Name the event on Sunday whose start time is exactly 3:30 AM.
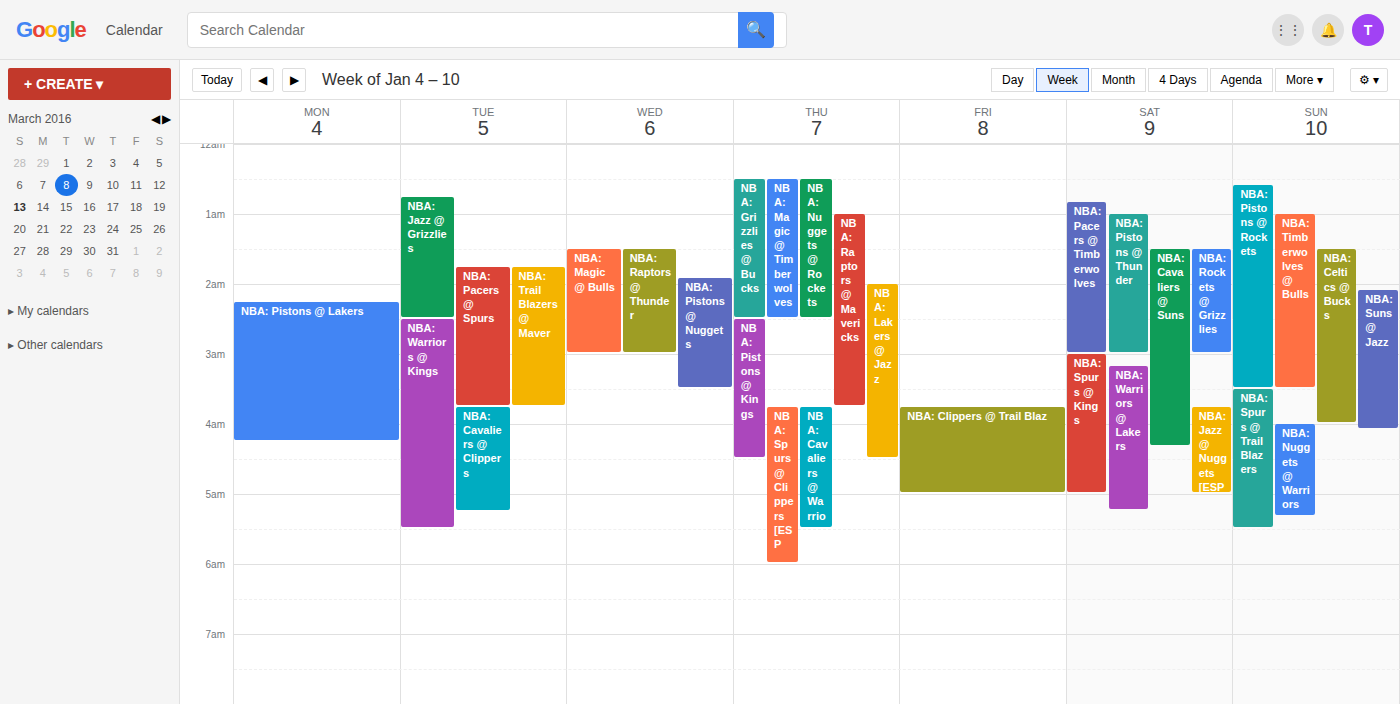
"NBA: Spurs @ Trail Blazers"